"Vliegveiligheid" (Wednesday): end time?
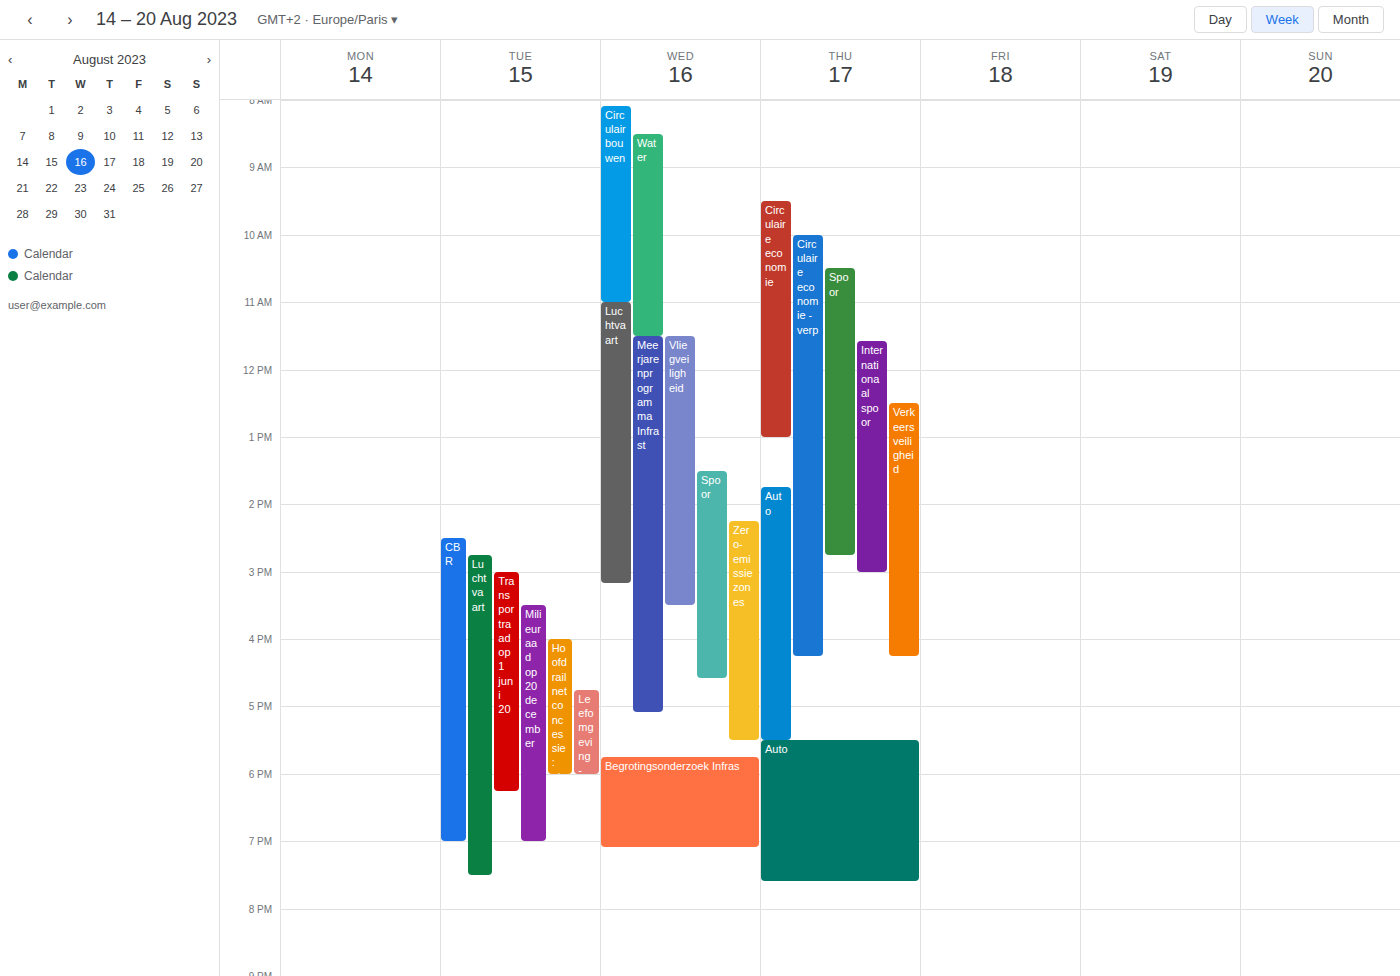
3:30 PM